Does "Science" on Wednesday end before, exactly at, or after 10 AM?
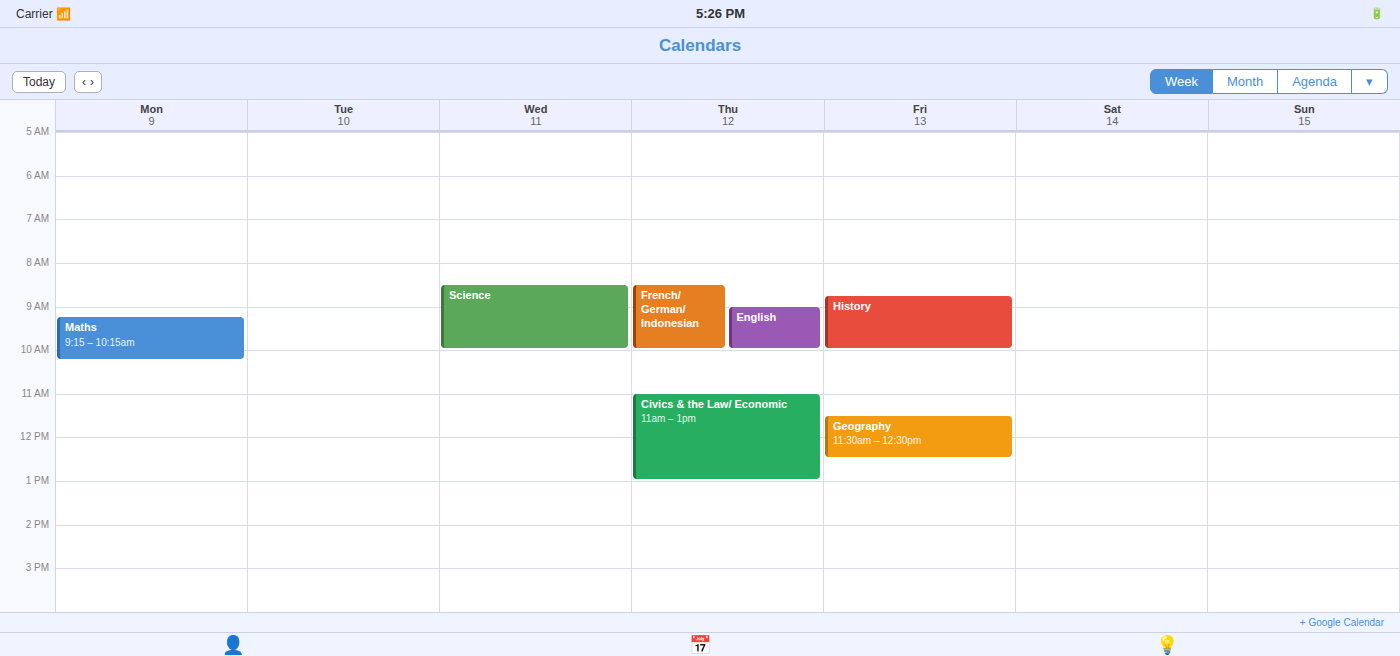
10:00 AM -- exactly at 10 AM, on the 10 AM line.